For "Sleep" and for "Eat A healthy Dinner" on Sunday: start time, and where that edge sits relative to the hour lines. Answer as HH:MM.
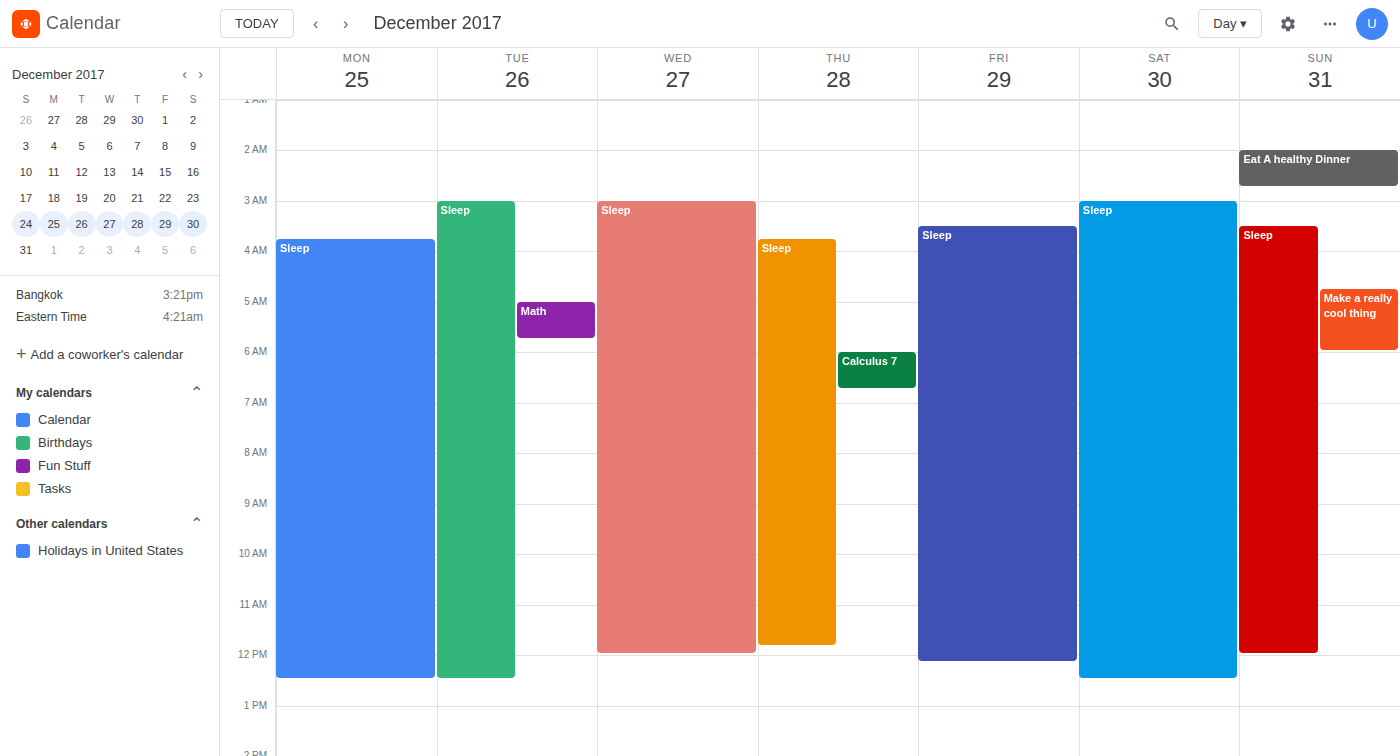
"Sleep": 03:30, halfway between the 03:00 and 04:00 lines. "Eat A healthy Dinner": 02:00, exactly on the 02:00 line.